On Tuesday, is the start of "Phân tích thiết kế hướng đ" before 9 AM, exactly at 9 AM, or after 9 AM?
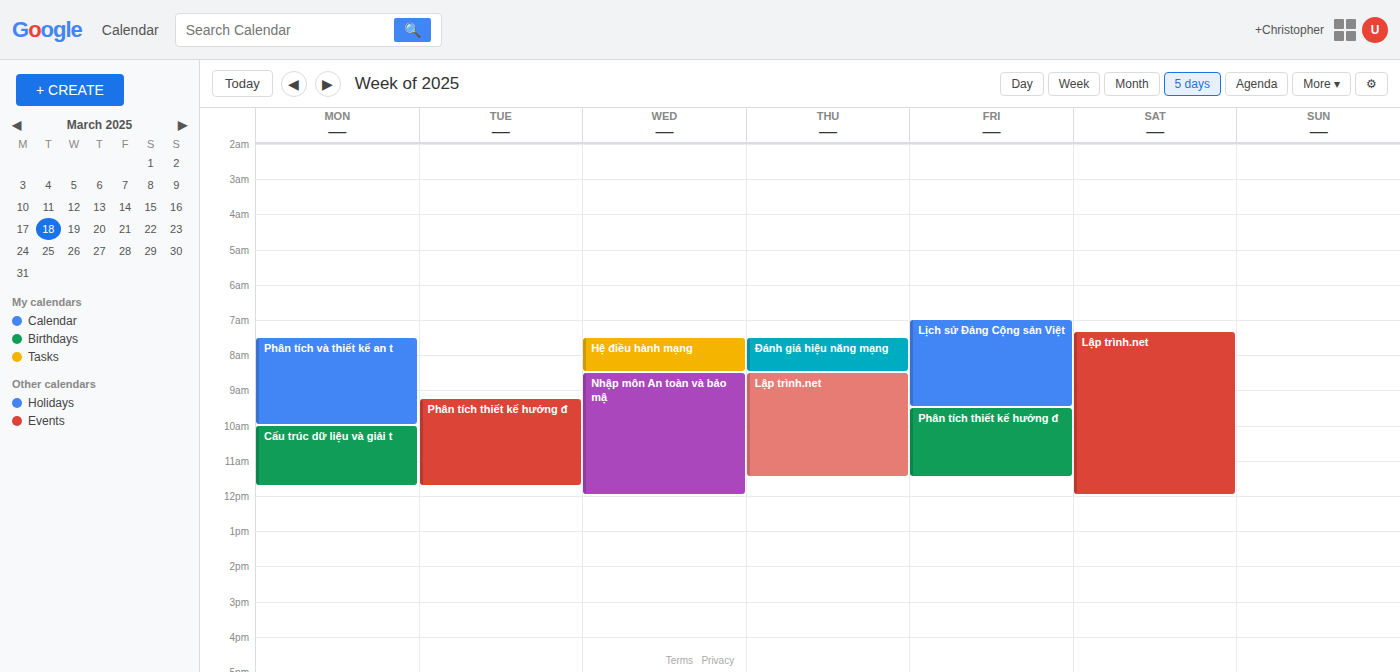
9:15 AM -- after 9 AM, 15 minutes below the 9 AM line.